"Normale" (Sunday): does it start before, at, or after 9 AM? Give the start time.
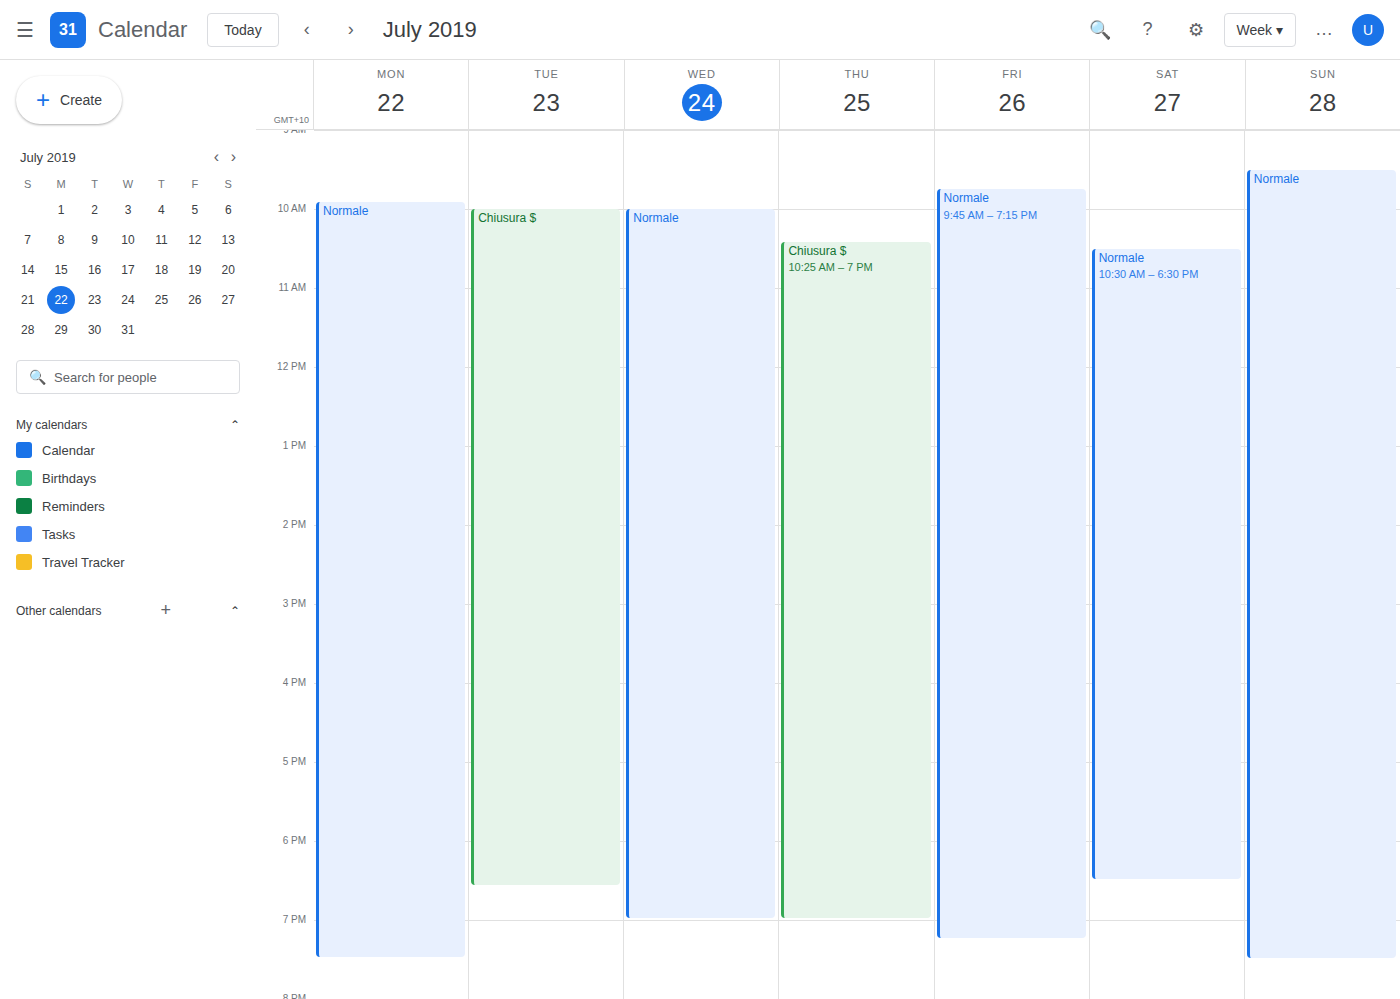
9:30 AM -- after 9 AM, 30 minutes below the 9 AM line.